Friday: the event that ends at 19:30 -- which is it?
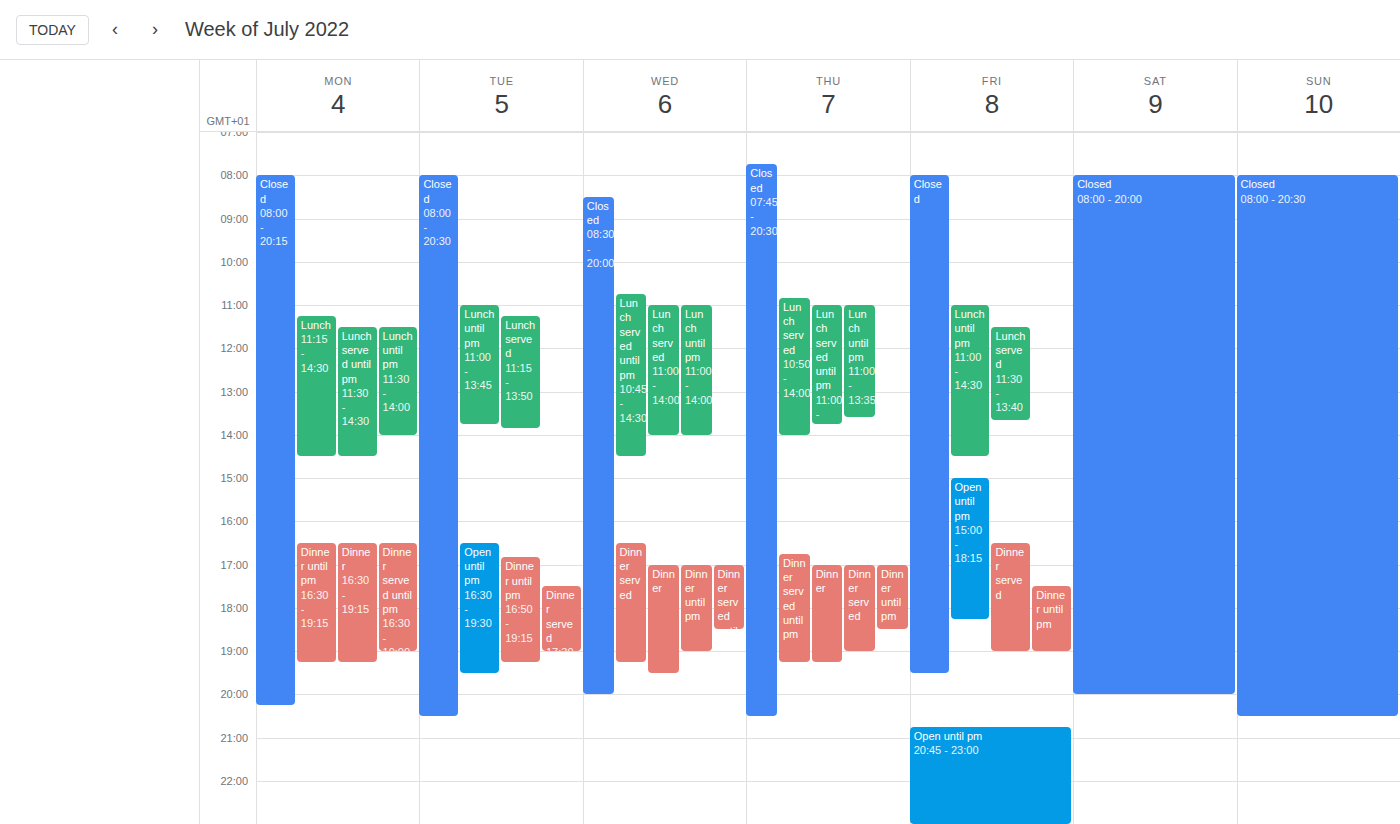
"Closed"